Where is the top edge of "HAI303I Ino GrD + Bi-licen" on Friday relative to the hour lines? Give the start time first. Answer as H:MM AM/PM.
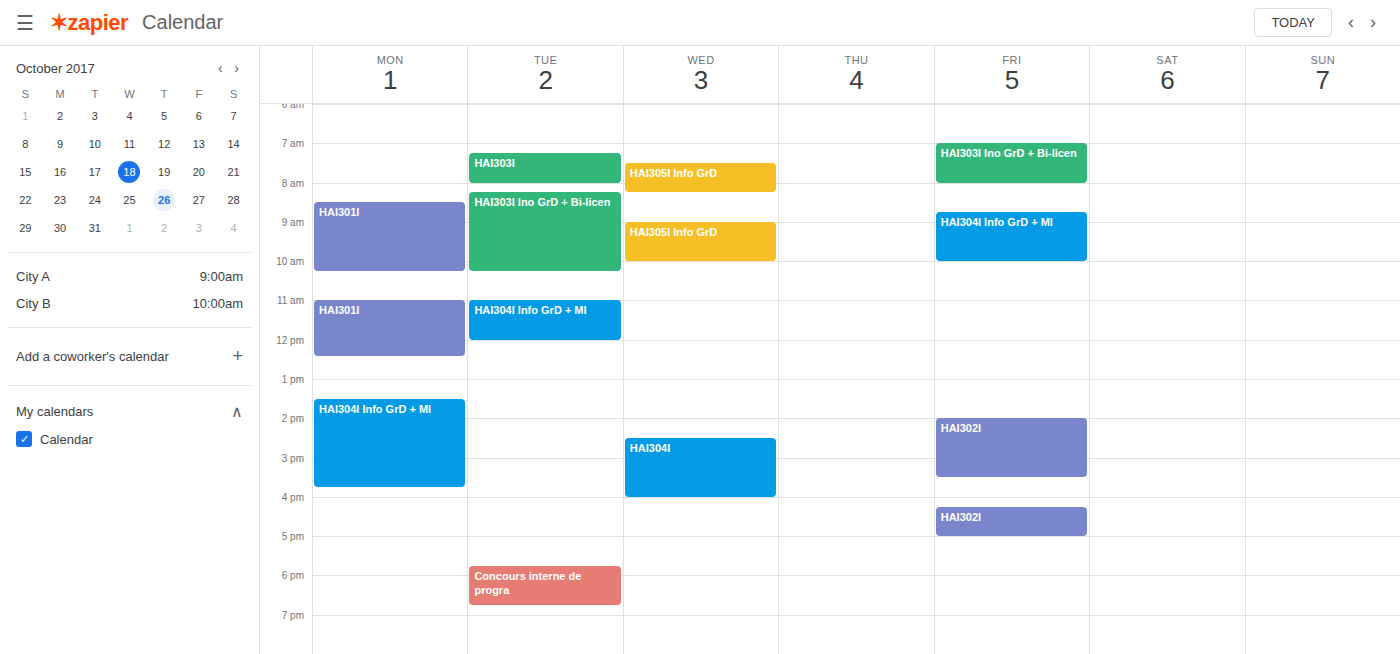
7:00 AM -- exactly on the 7 AM line.